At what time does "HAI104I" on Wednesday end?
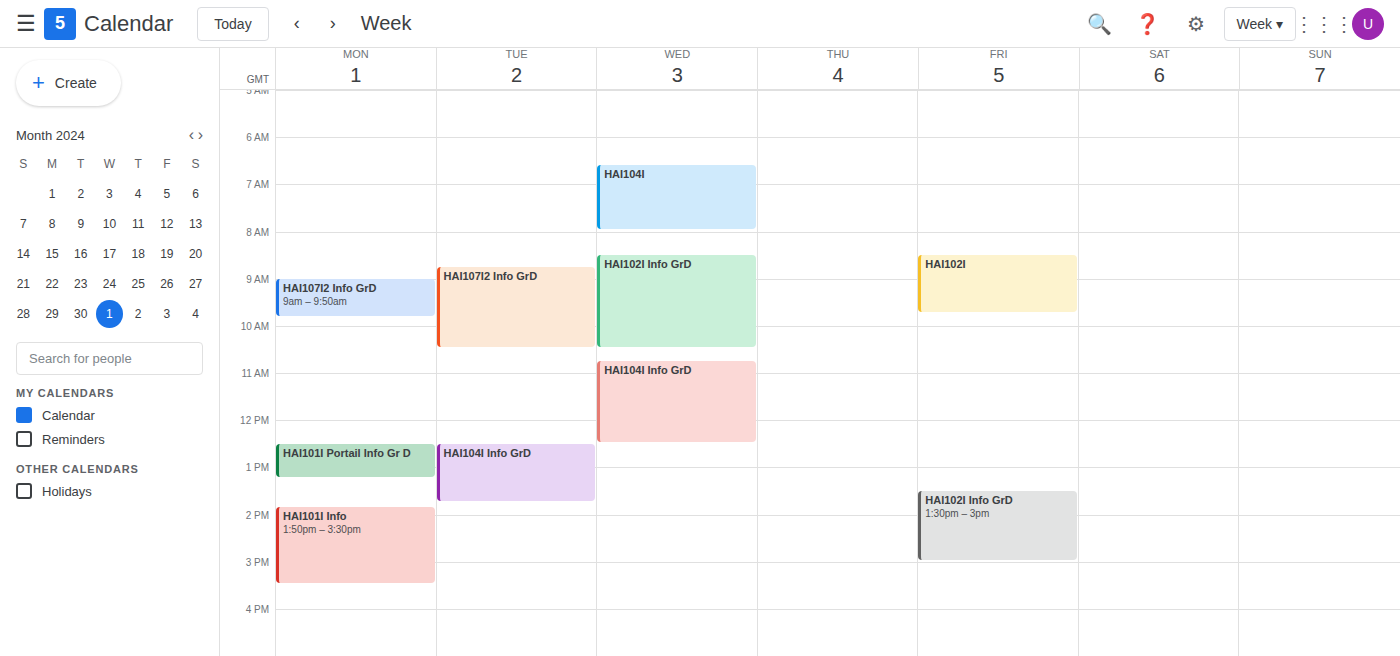
8:00 AM